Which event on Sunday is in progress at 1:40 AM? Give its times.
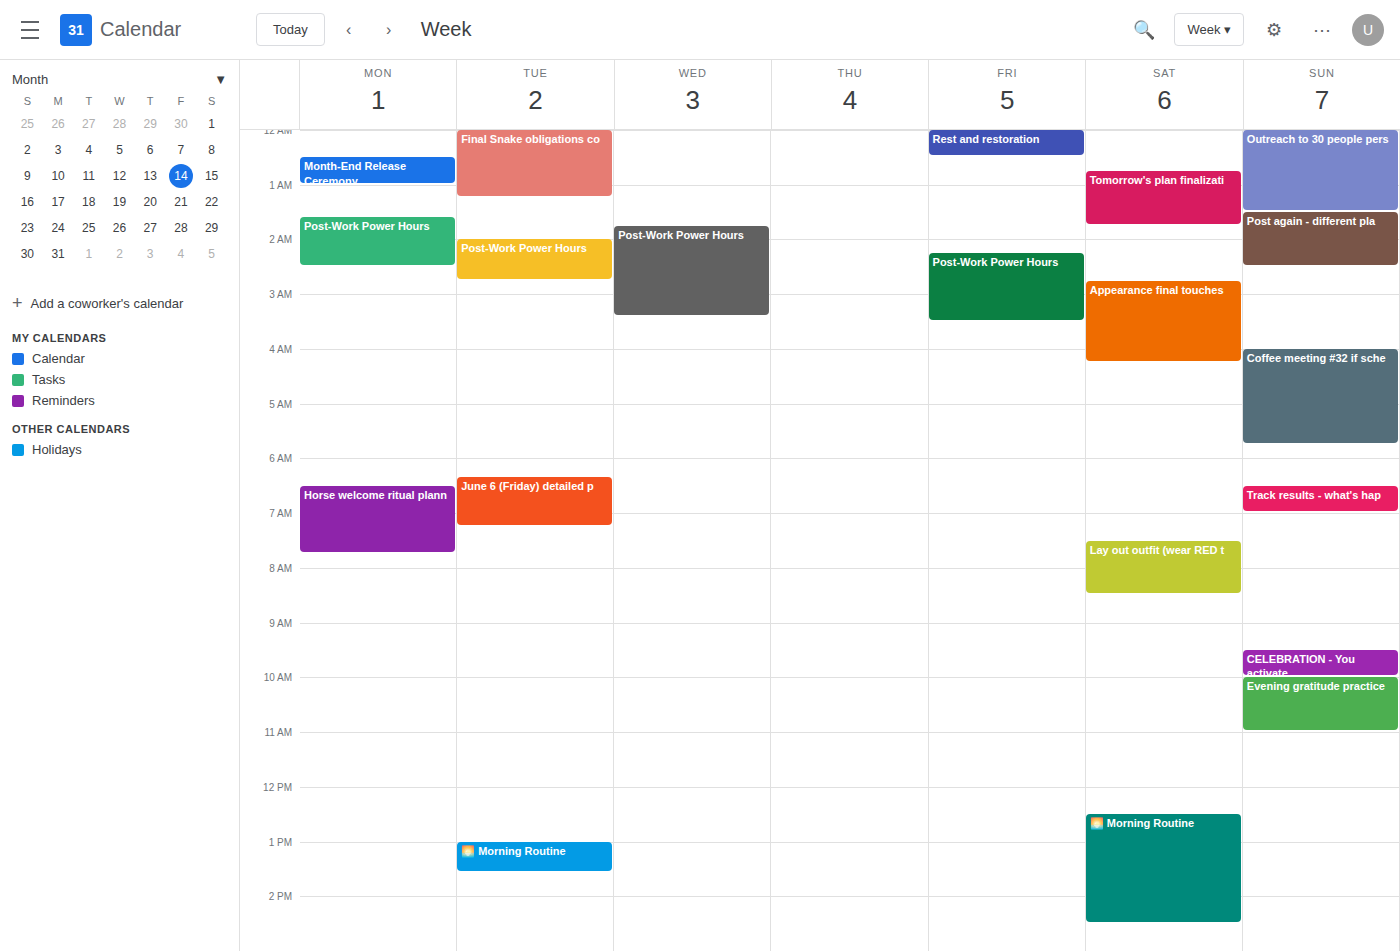
"Post again - different pla", 1:30 AM to 2:30 AM